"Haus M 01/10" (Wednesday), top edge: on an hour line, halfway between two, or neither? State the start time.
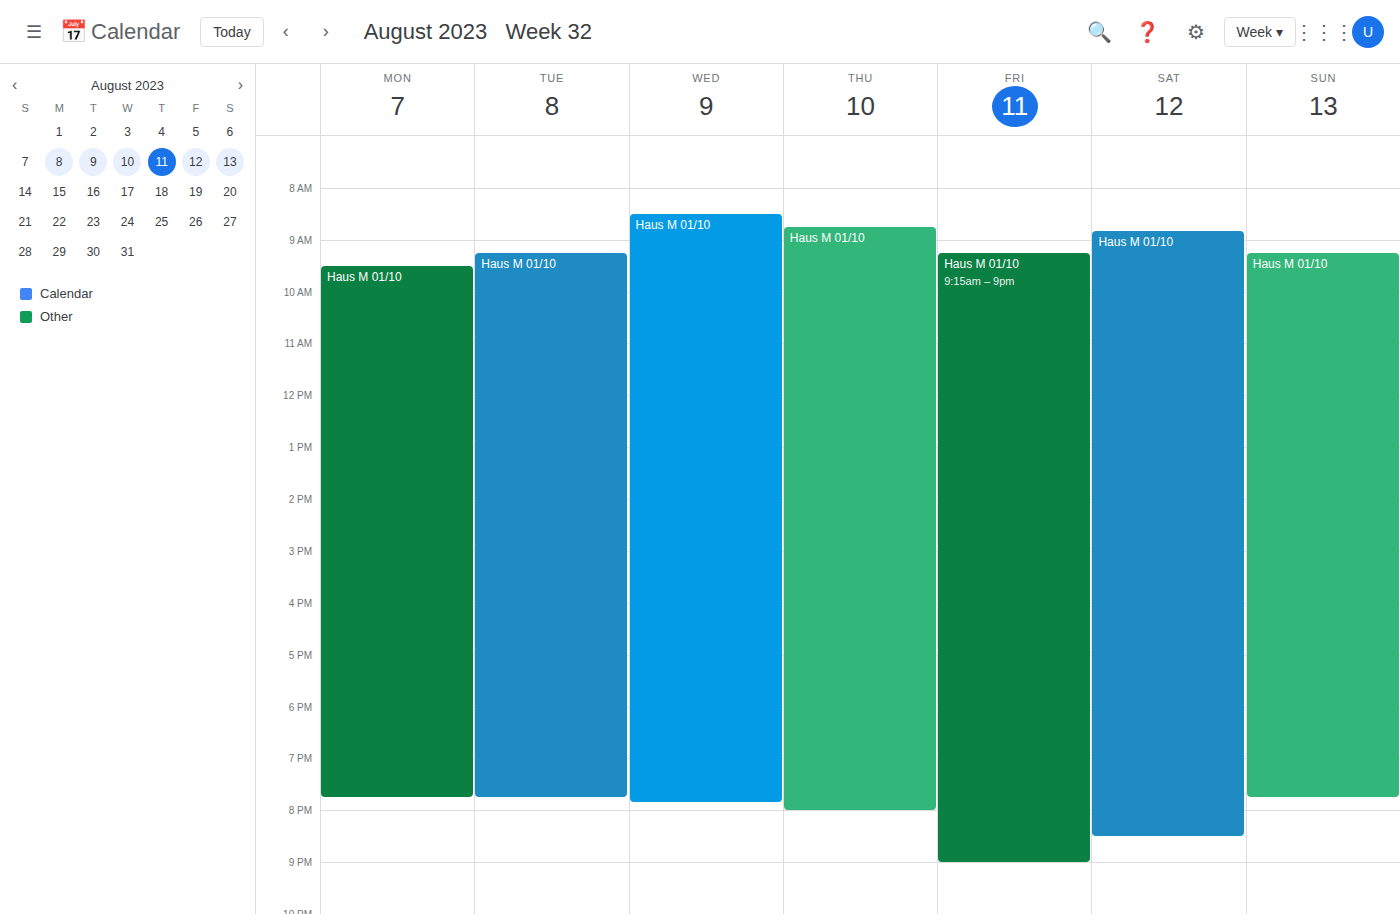
08:30 -- halfway between the 08:00 and 09:00 lines.